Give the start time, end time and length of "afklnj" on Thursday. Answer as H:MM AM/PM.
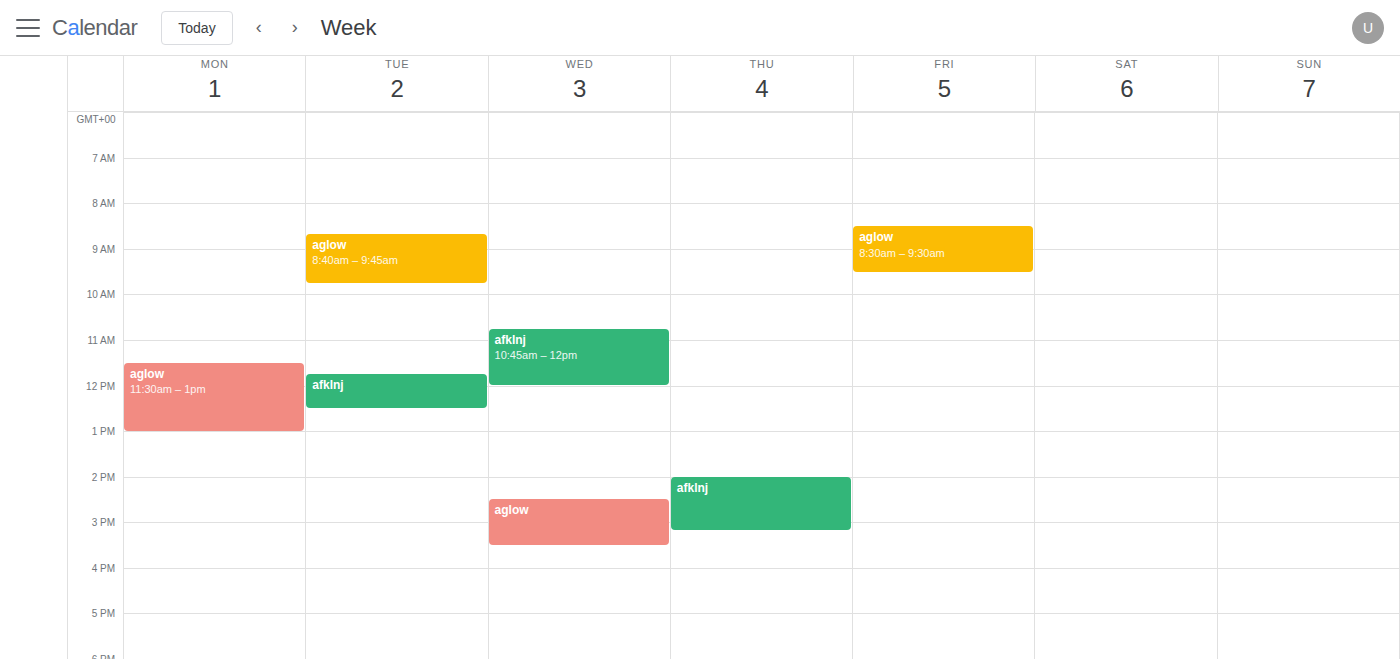
2:00 PM to 3:10 PM, 1 hour 10 minutes